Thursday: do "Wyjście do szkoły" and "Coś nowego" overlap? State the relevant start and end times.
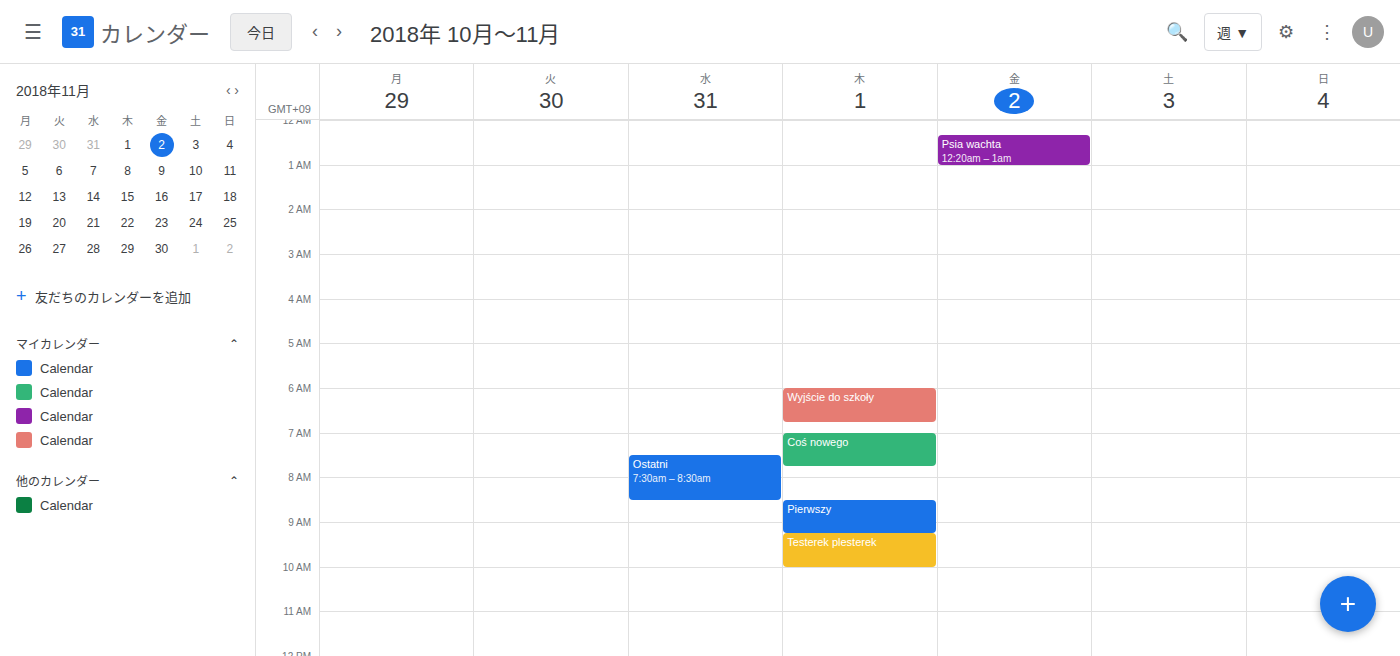
"Wyjście do szkoły" ends at 6:45 AM and "Coś nowego" starts at 7:00 AM -- no overlap.